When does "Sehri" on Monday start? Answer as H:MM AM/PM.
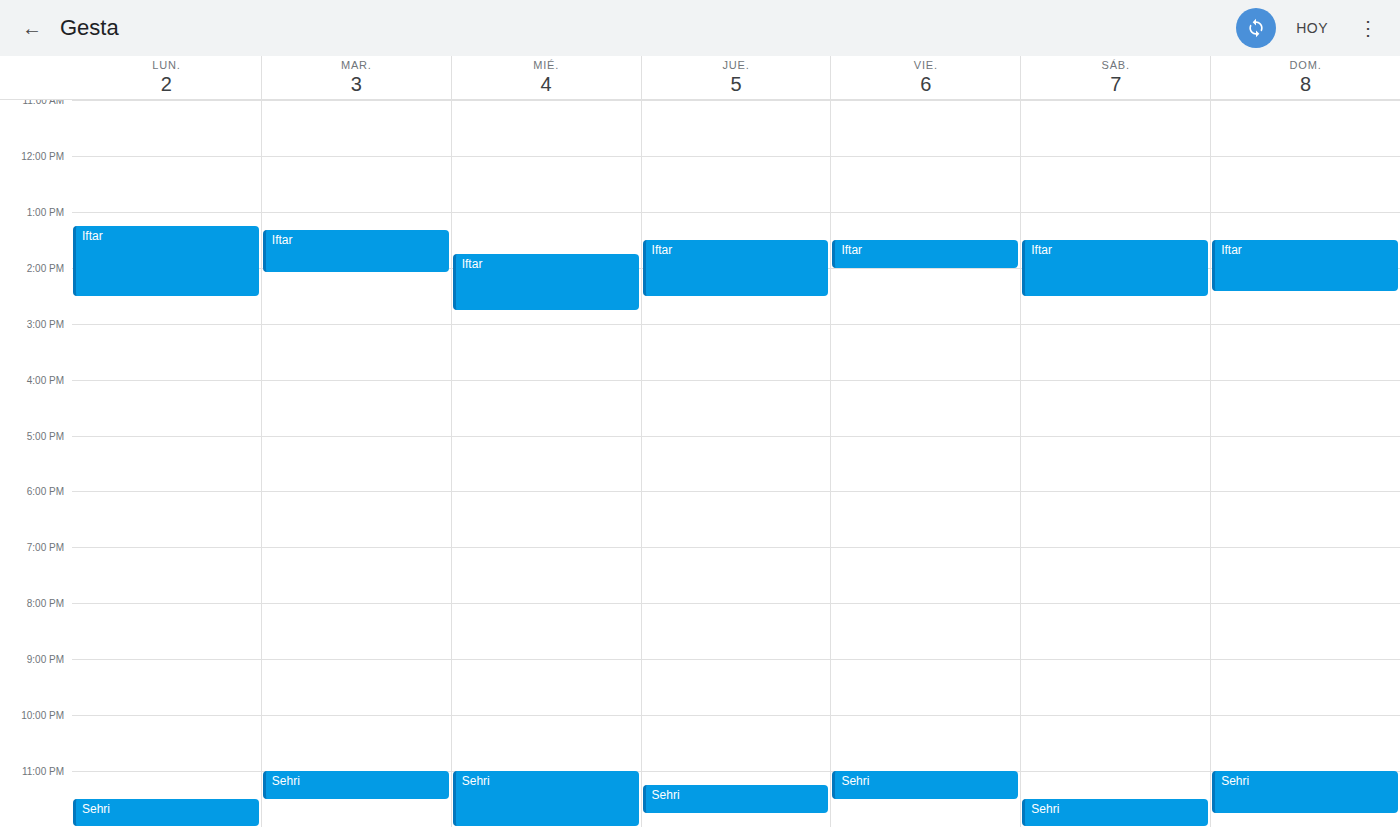
11:30 PM